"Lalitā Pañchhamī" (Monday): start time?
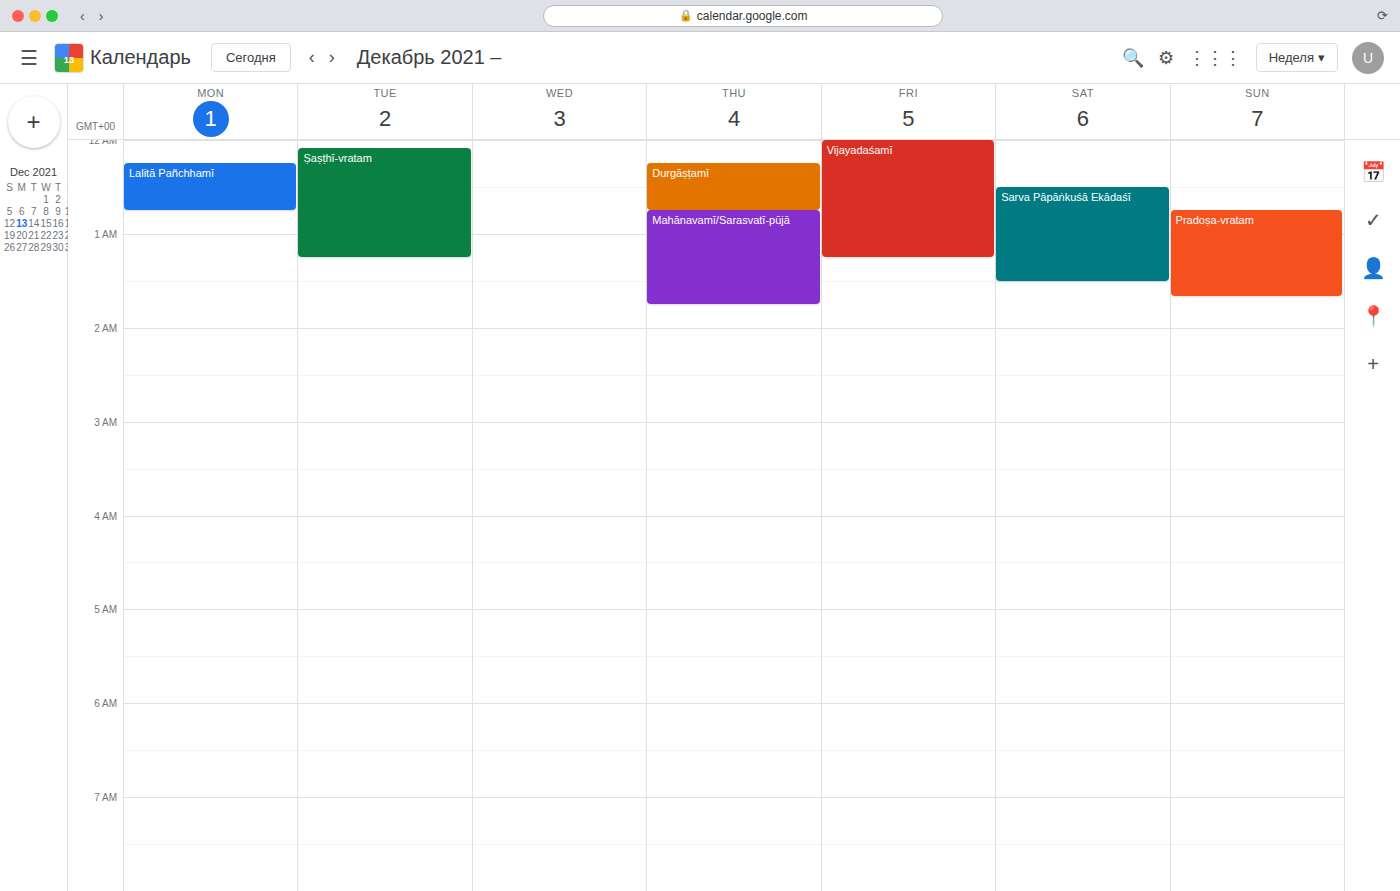
12:15 AM